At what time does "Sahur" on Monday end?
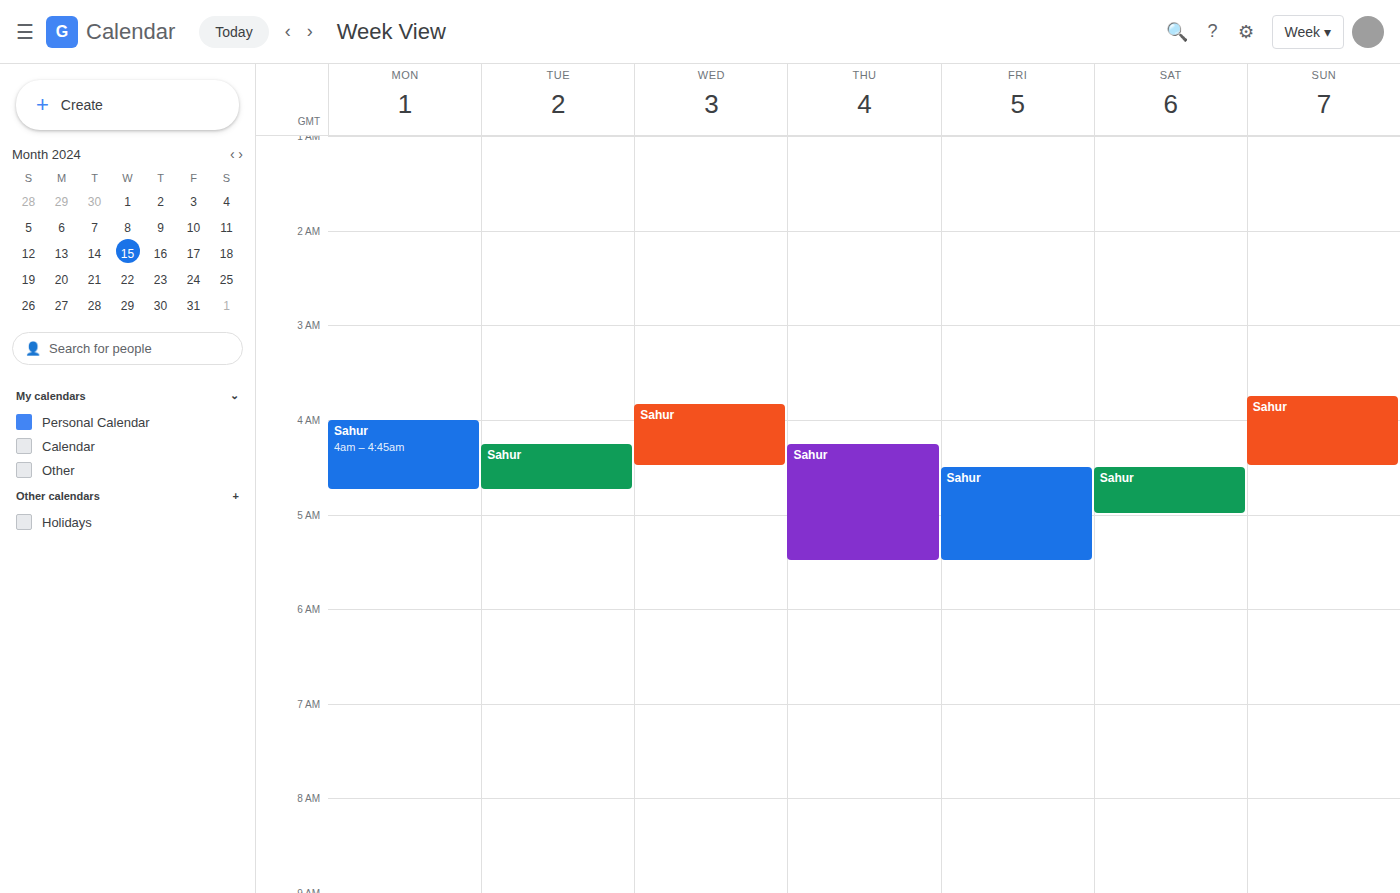
4:45 AM